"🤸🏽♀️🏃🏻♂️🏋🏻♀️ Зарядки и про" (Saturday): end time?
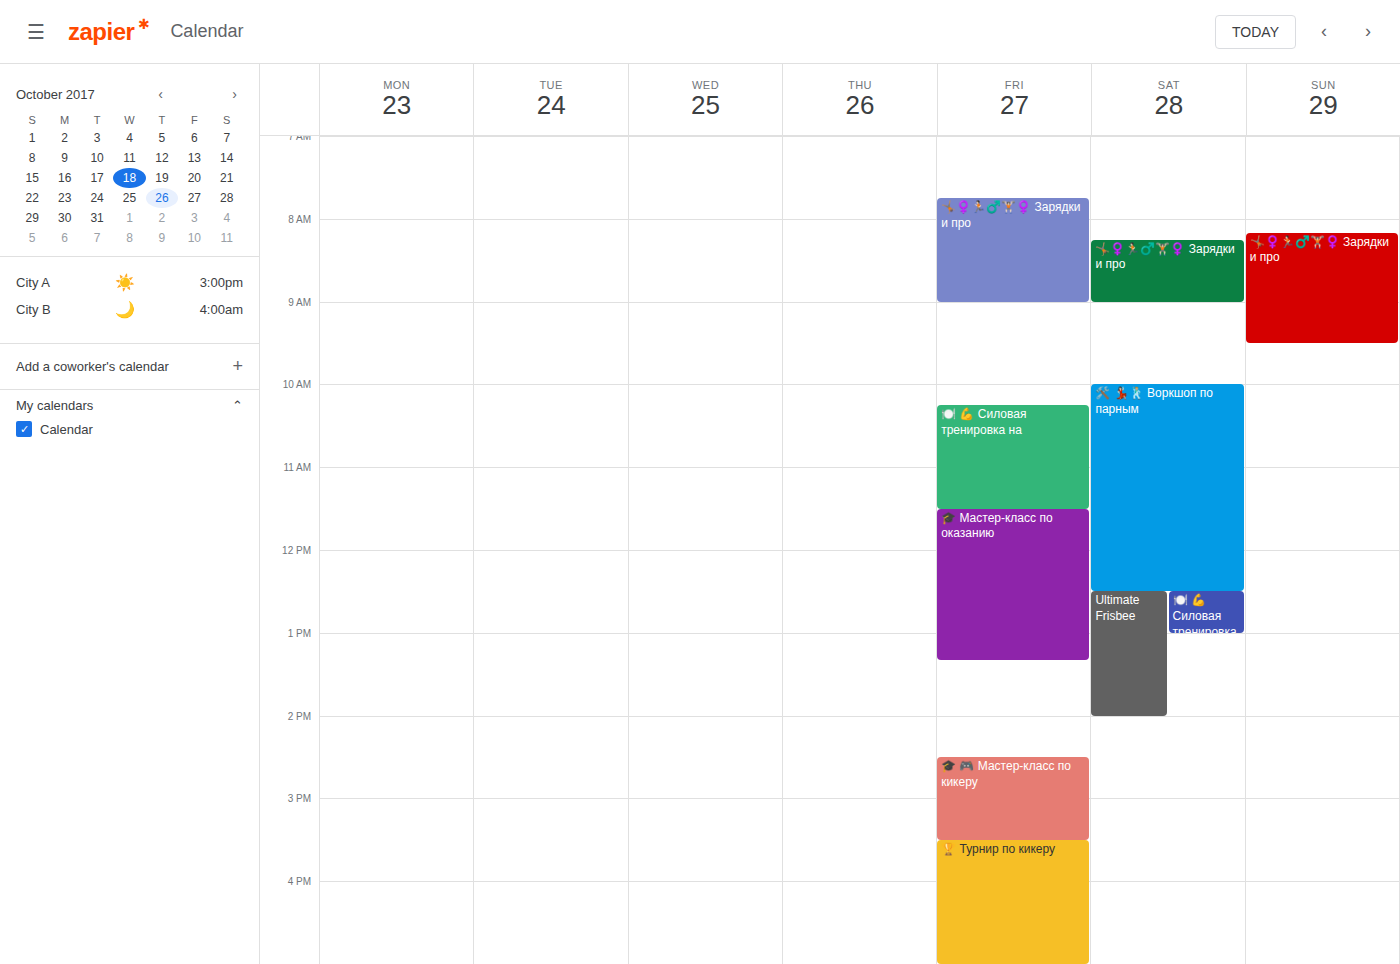
9:00 AM